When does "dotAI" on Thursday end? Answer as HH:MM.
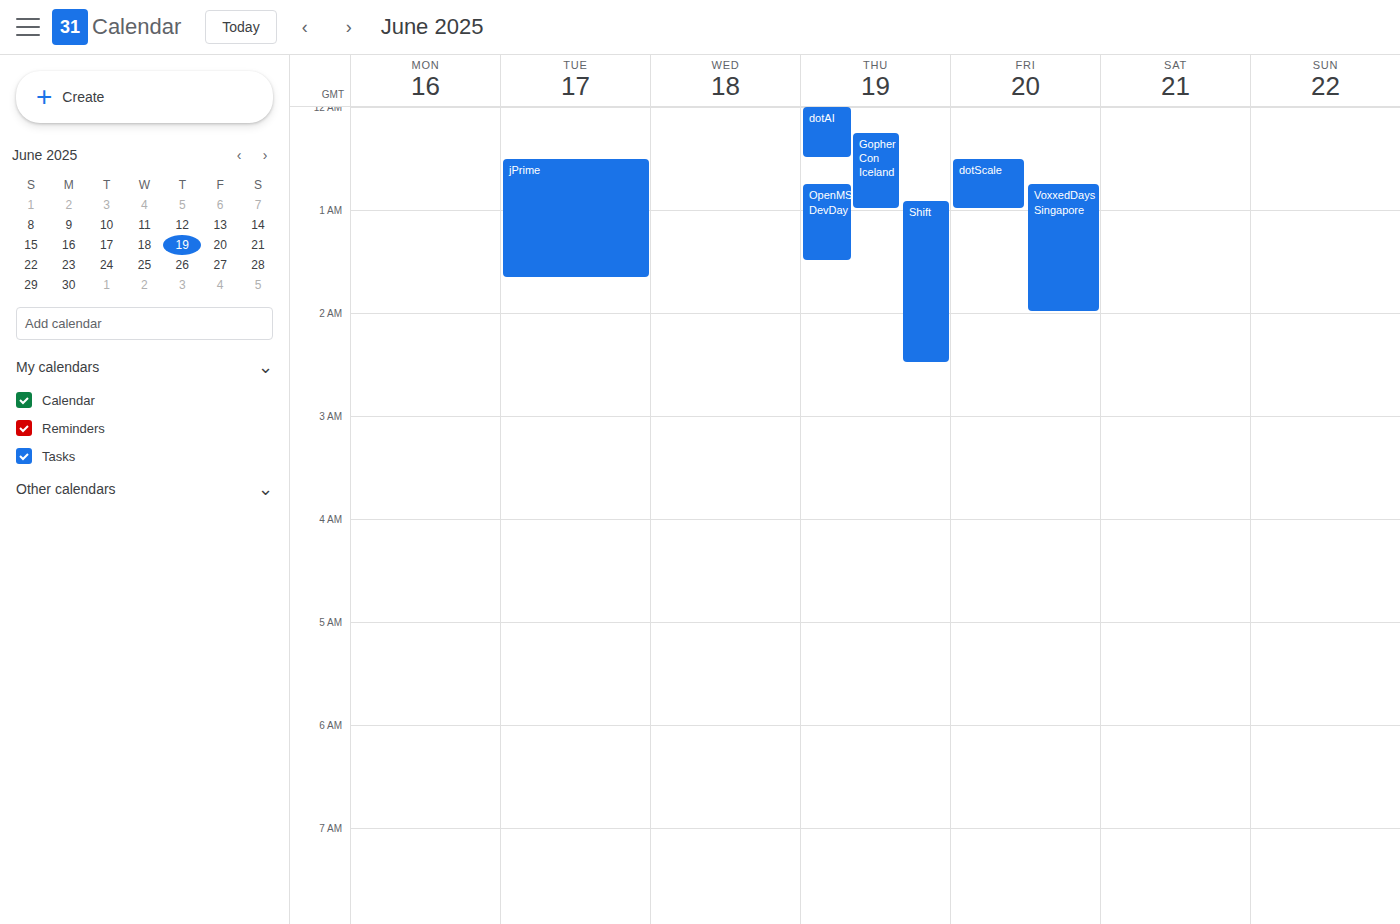
00:30